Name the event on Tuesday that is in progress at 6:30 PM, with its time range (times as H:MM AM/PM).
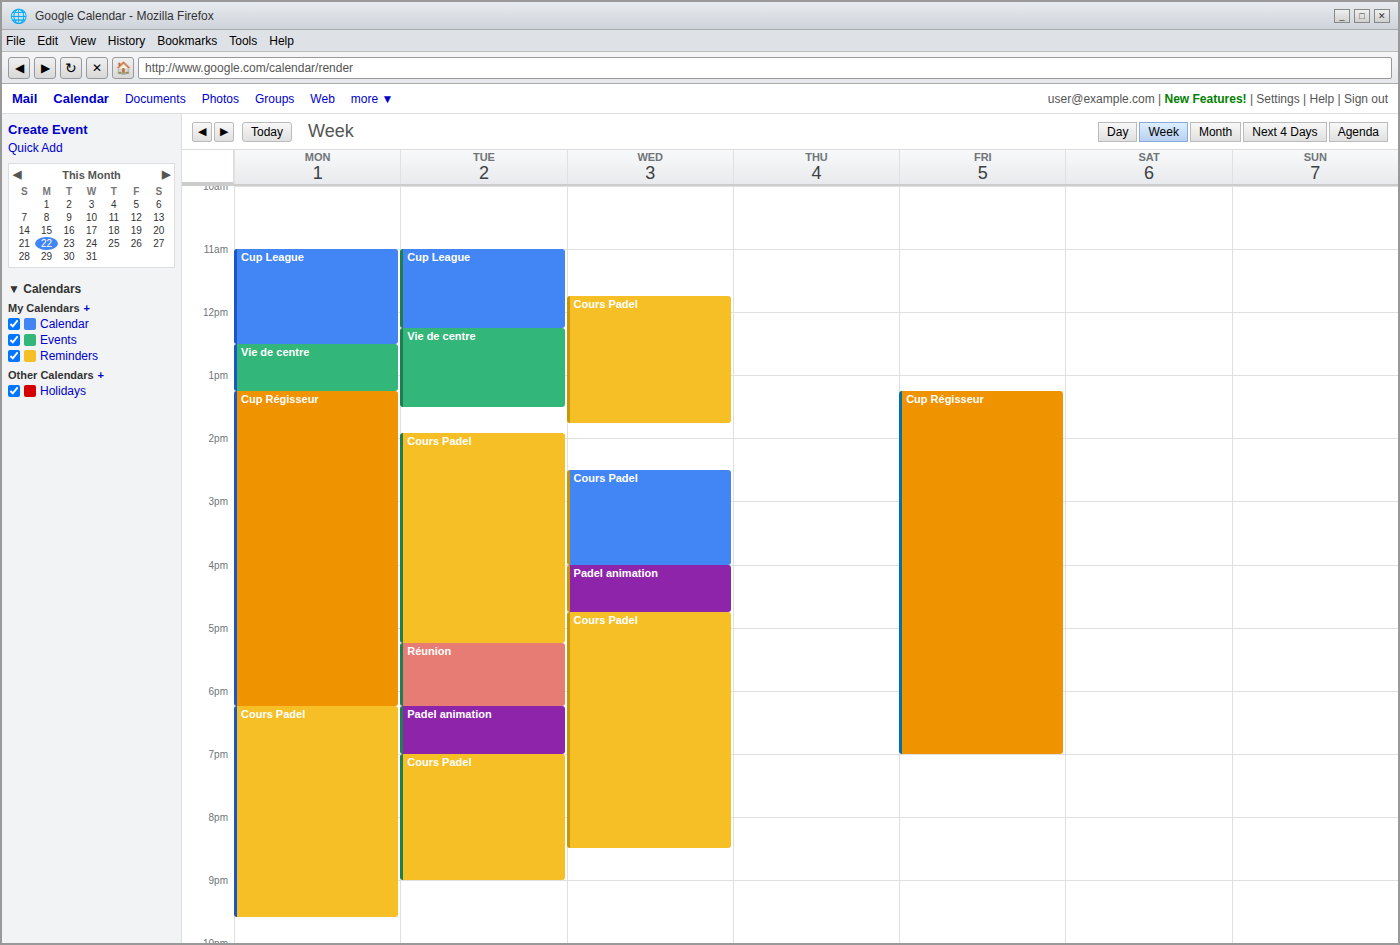
"Padel animation", 6:15 PM to 7:00 PM